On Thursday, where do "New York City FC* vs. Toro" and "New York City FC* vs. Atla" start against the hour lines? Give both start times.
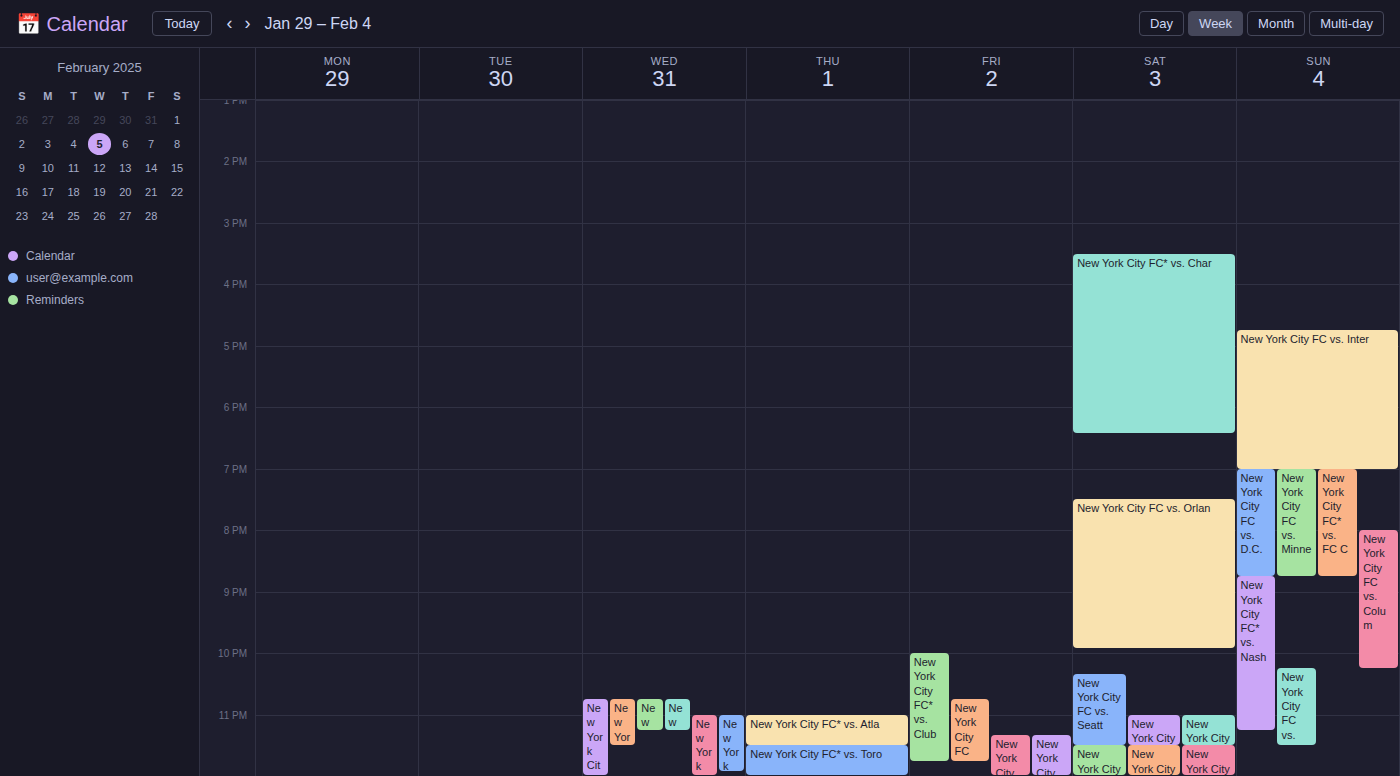
"New York City FC* vs. Toro": 11:30 PM, halfway between the 11 PM and 12 AM lines. "New York City FC* vs. Atla": 11:00 PM, exactly on the 11 PM line.